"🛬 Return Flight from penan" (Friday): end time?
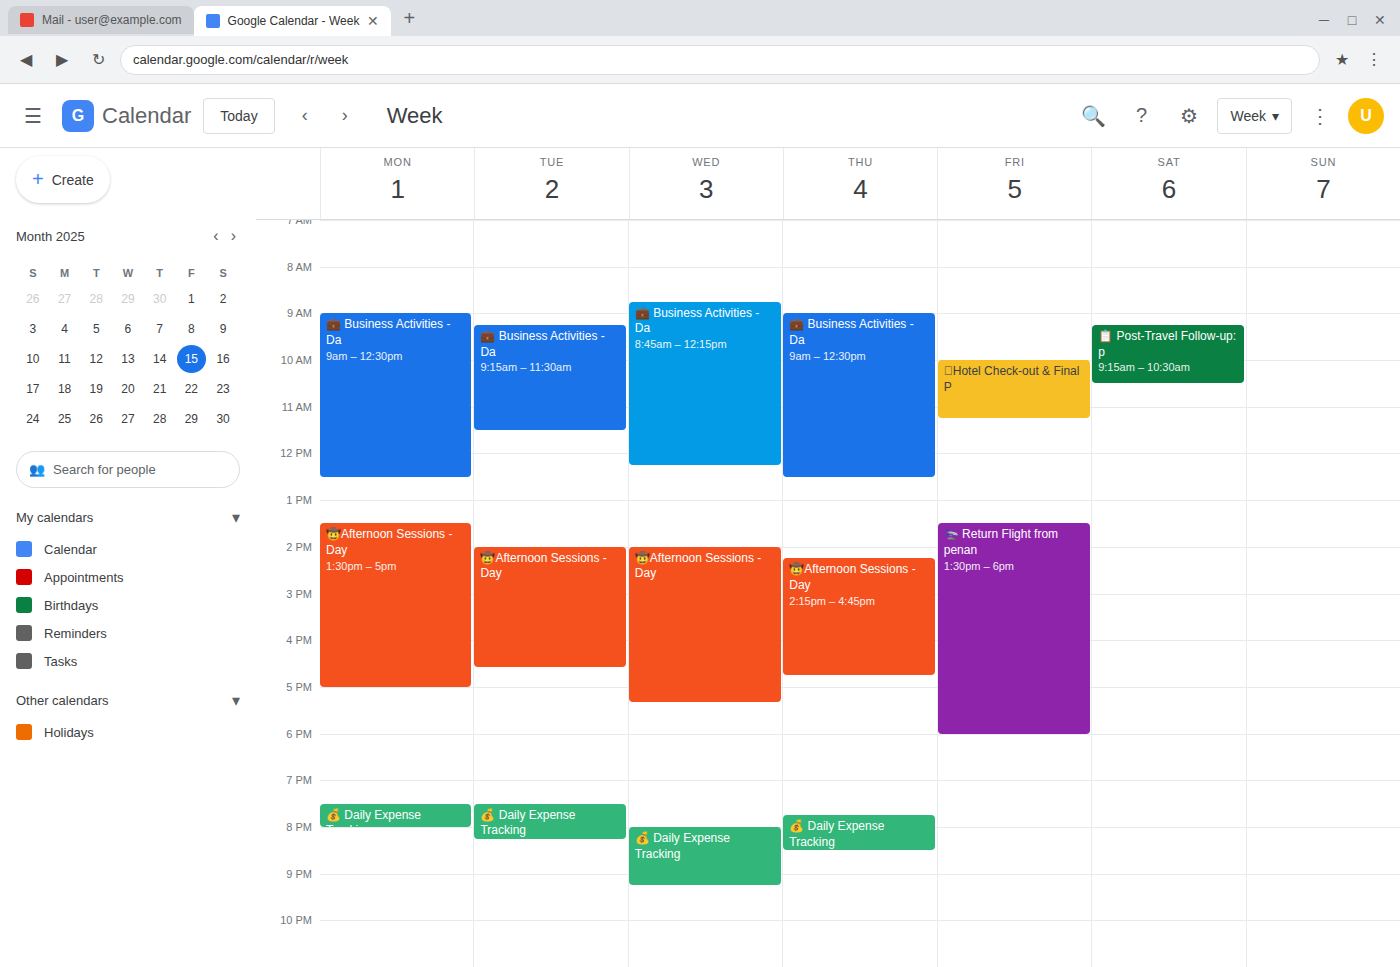
6:00 PM